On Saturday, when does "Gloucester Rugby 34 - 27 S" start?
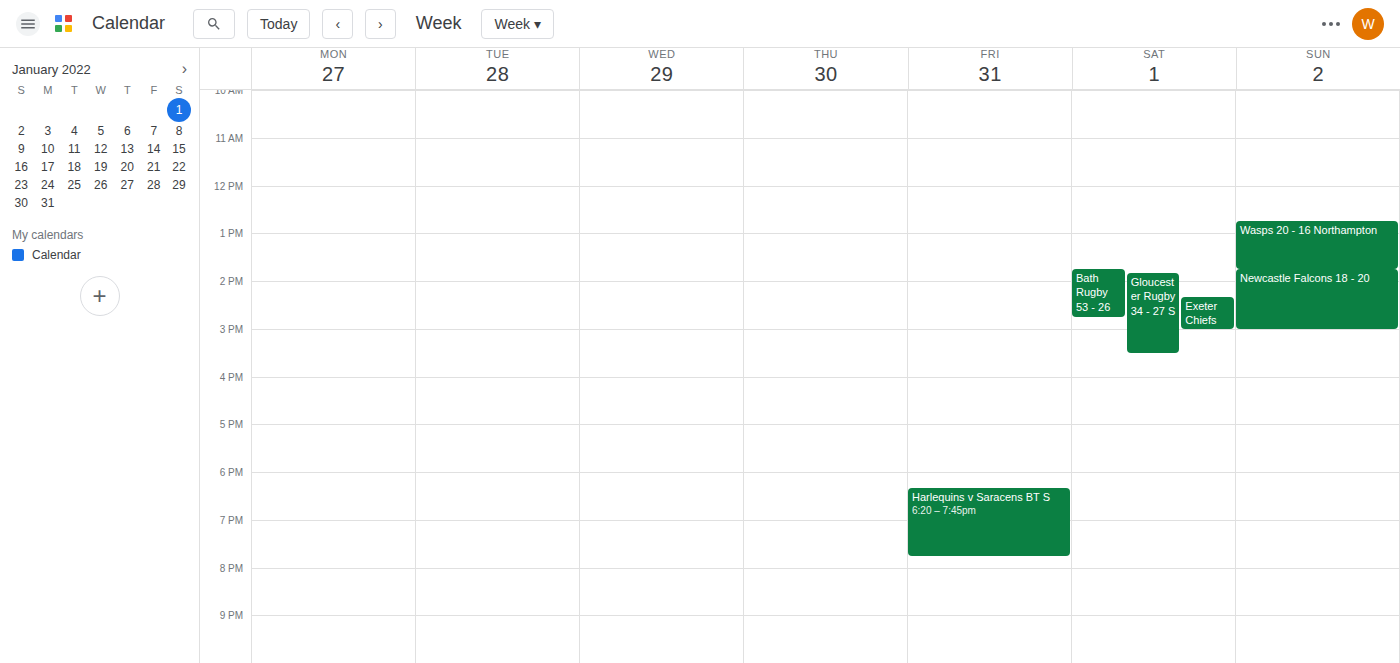
1:50 PM